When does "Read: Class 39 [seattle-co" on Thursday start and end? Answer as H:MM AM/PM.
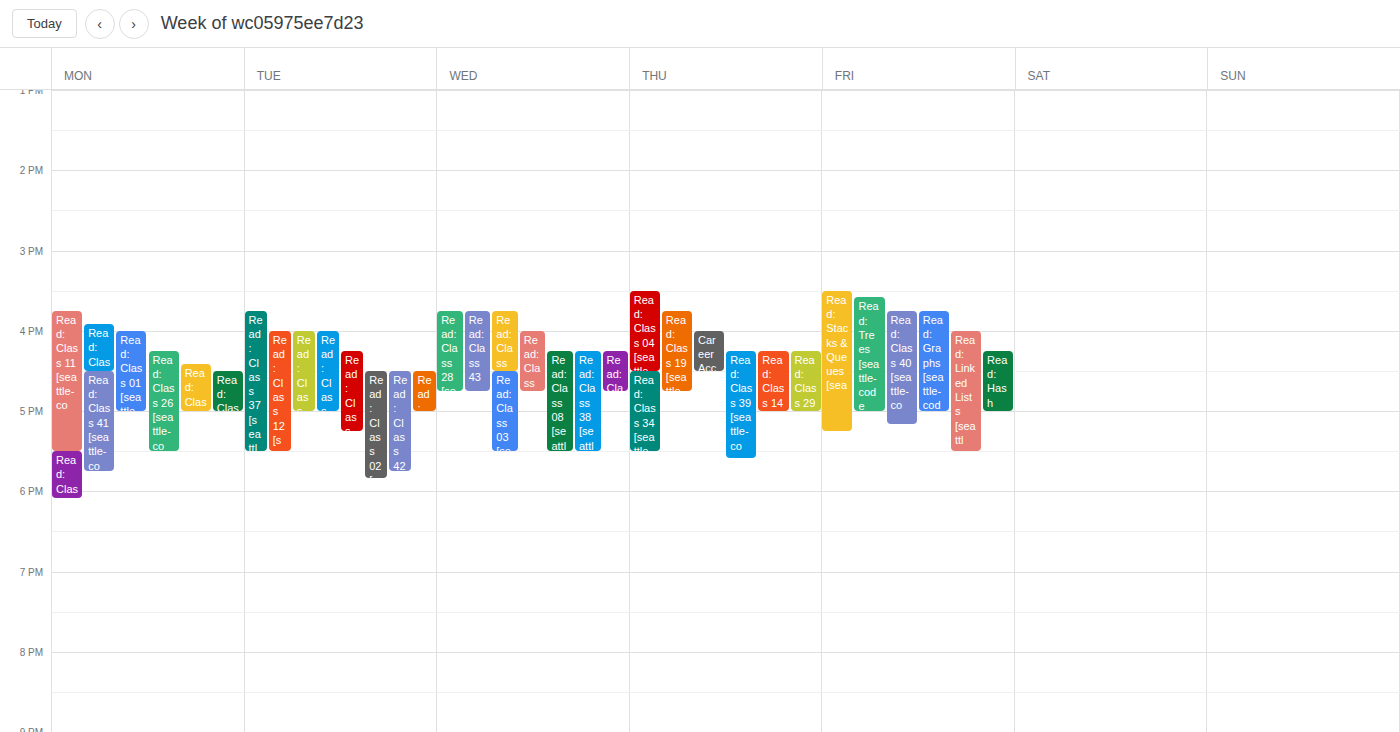
4:15 PM to 5:35 PM